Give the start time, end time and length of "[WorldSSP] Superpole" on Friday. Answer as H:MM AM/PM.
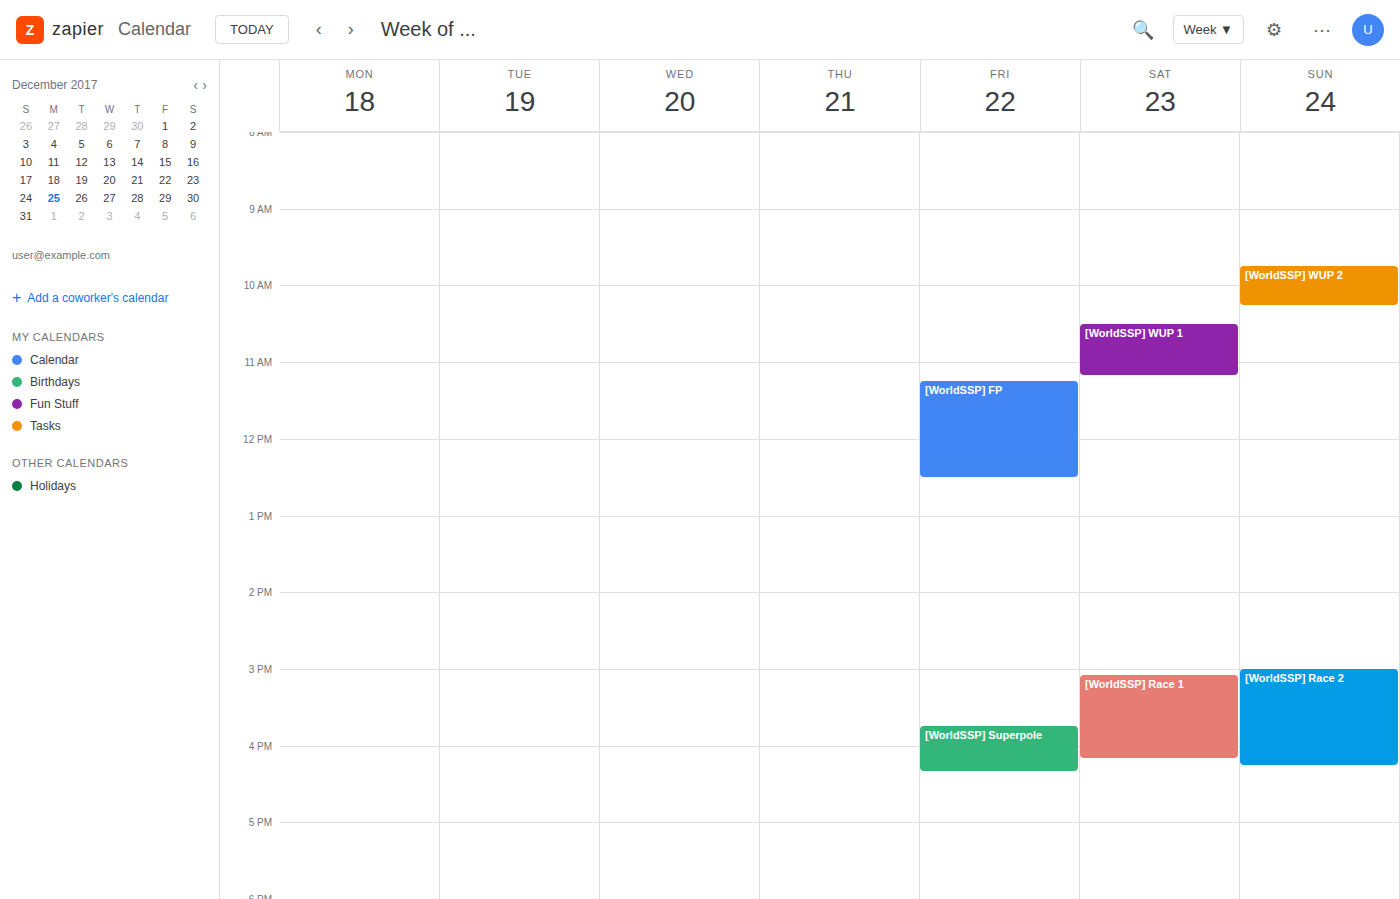
3:45 PM to 4:20 PM, 35 minutes